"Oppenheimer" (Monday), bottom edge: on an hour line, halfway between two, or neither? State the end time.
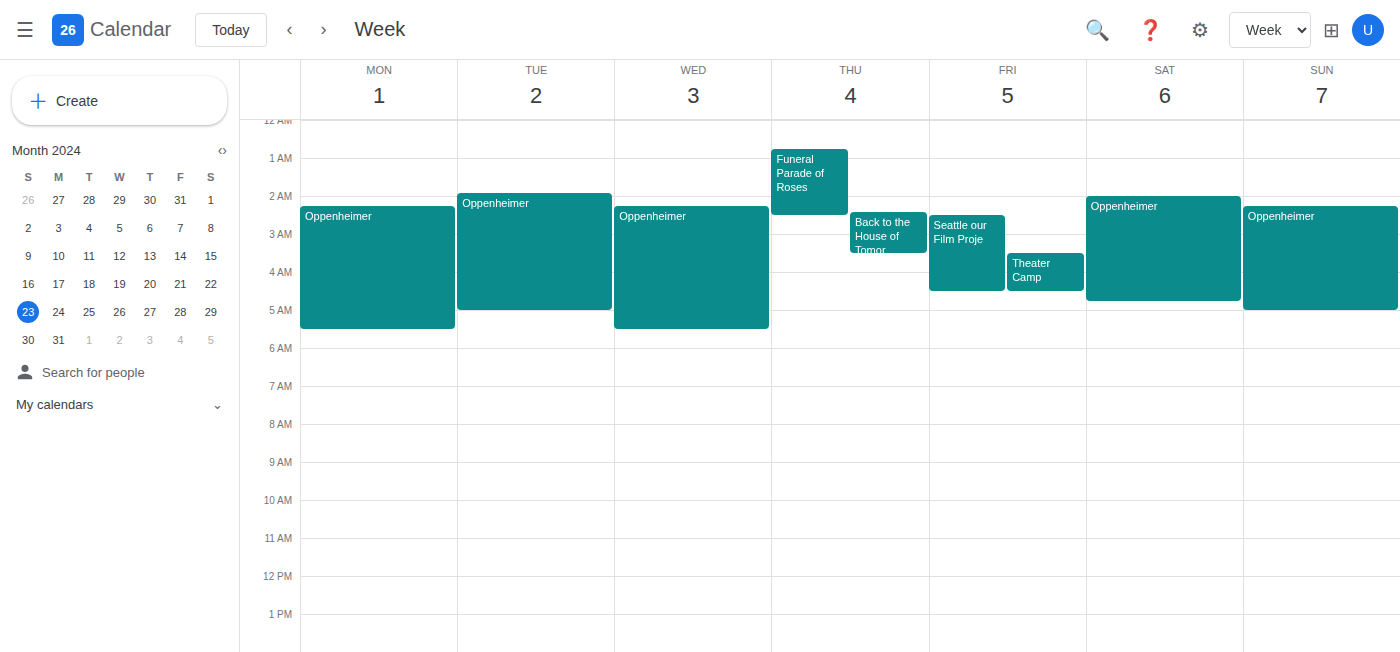
5:30 AM -- halfway between the 5 AM and 6 AM lines.